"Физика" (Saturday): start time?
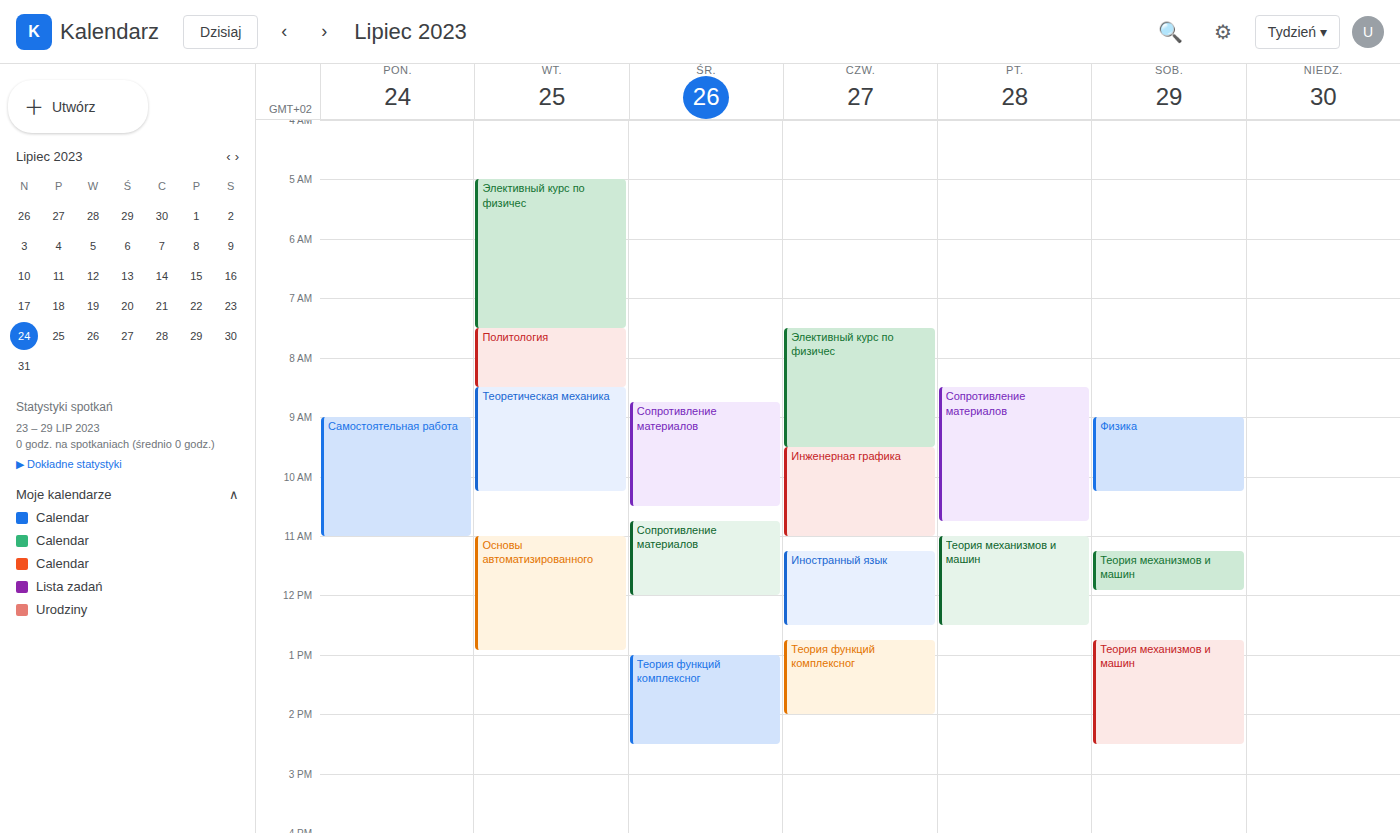
9:00 AM